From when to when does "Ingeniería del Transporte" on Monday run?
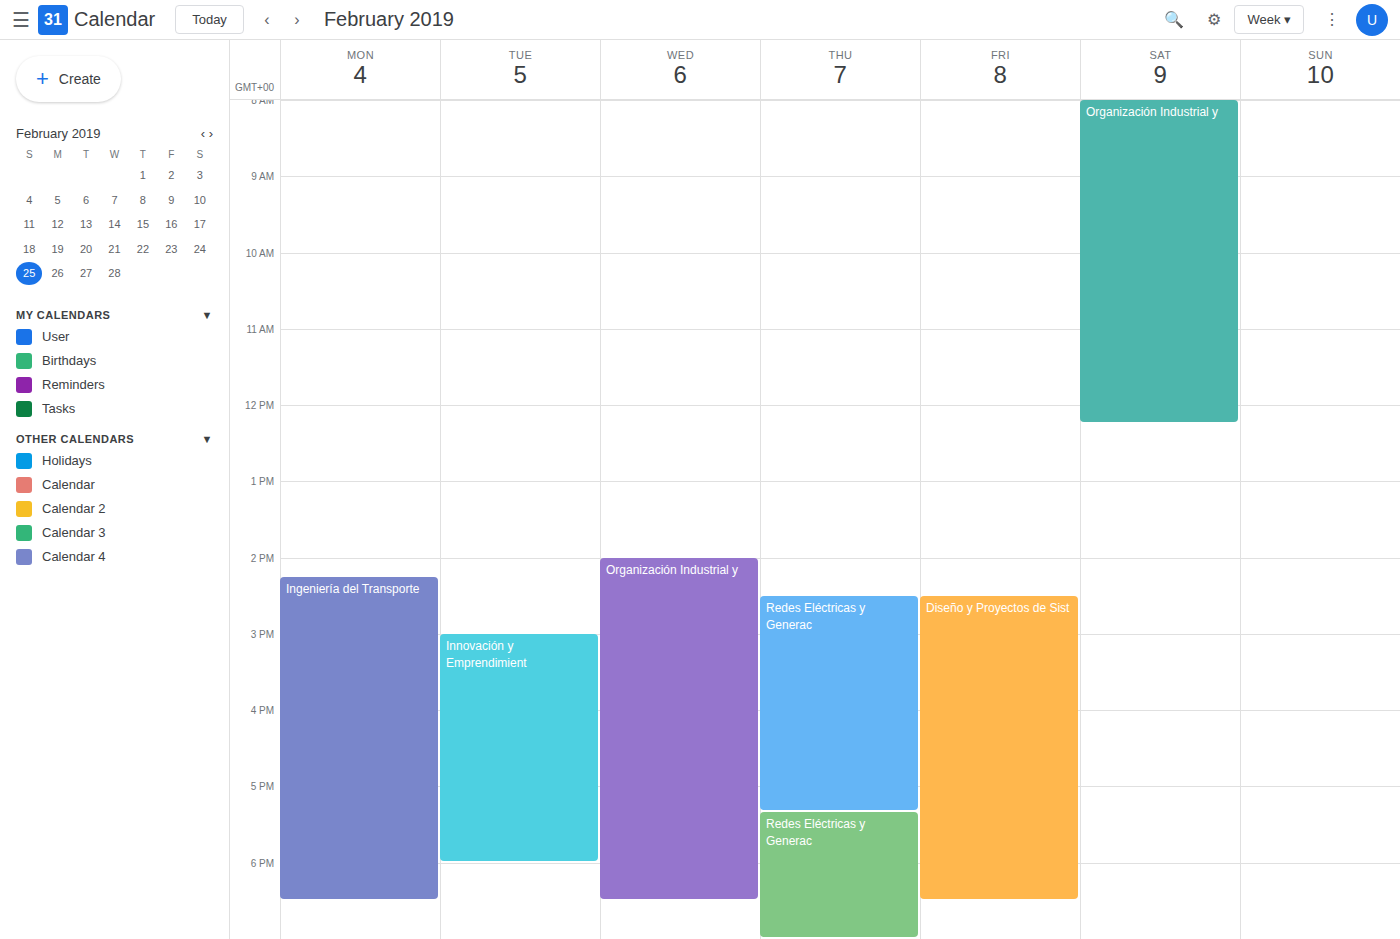
2:15 PM to 6:30 PM